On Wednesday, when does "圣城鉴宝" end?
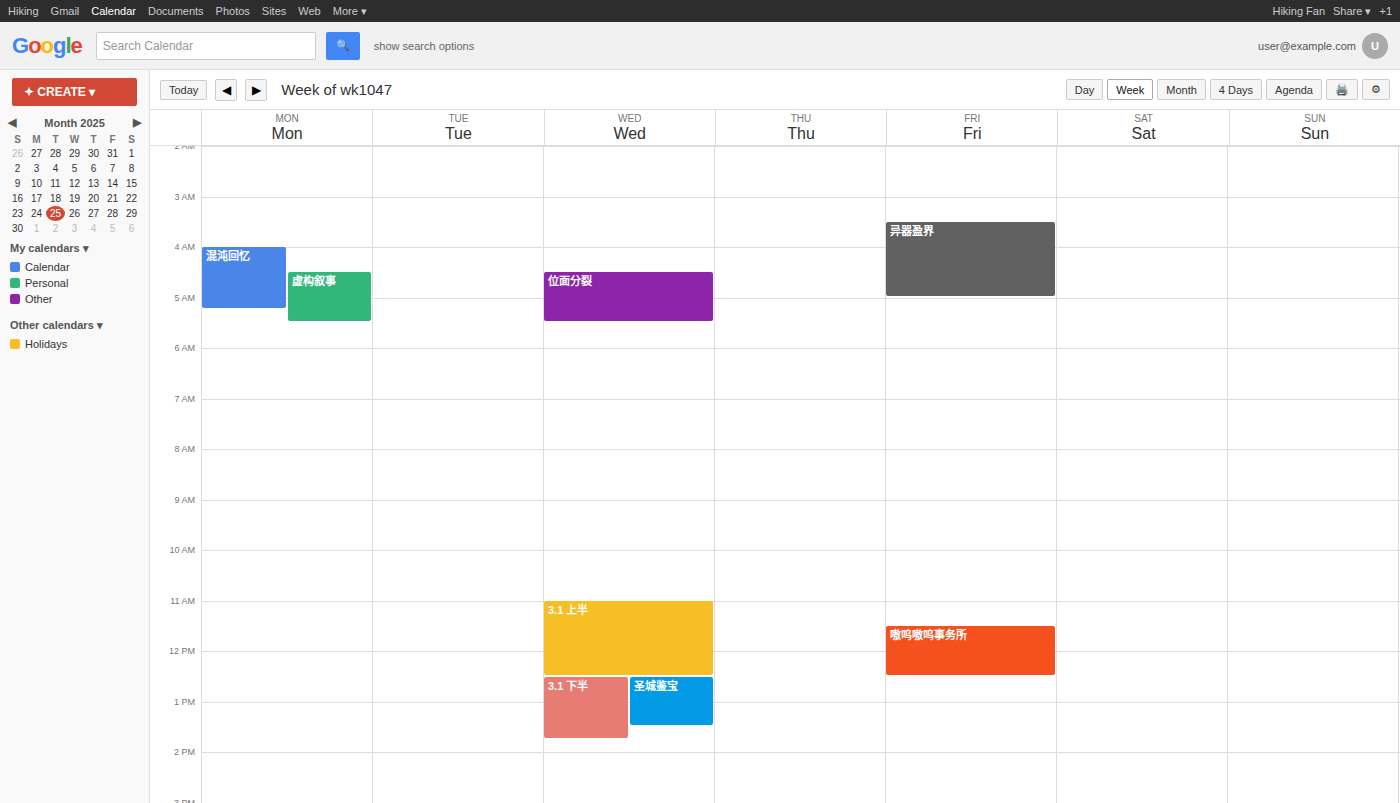
13:30